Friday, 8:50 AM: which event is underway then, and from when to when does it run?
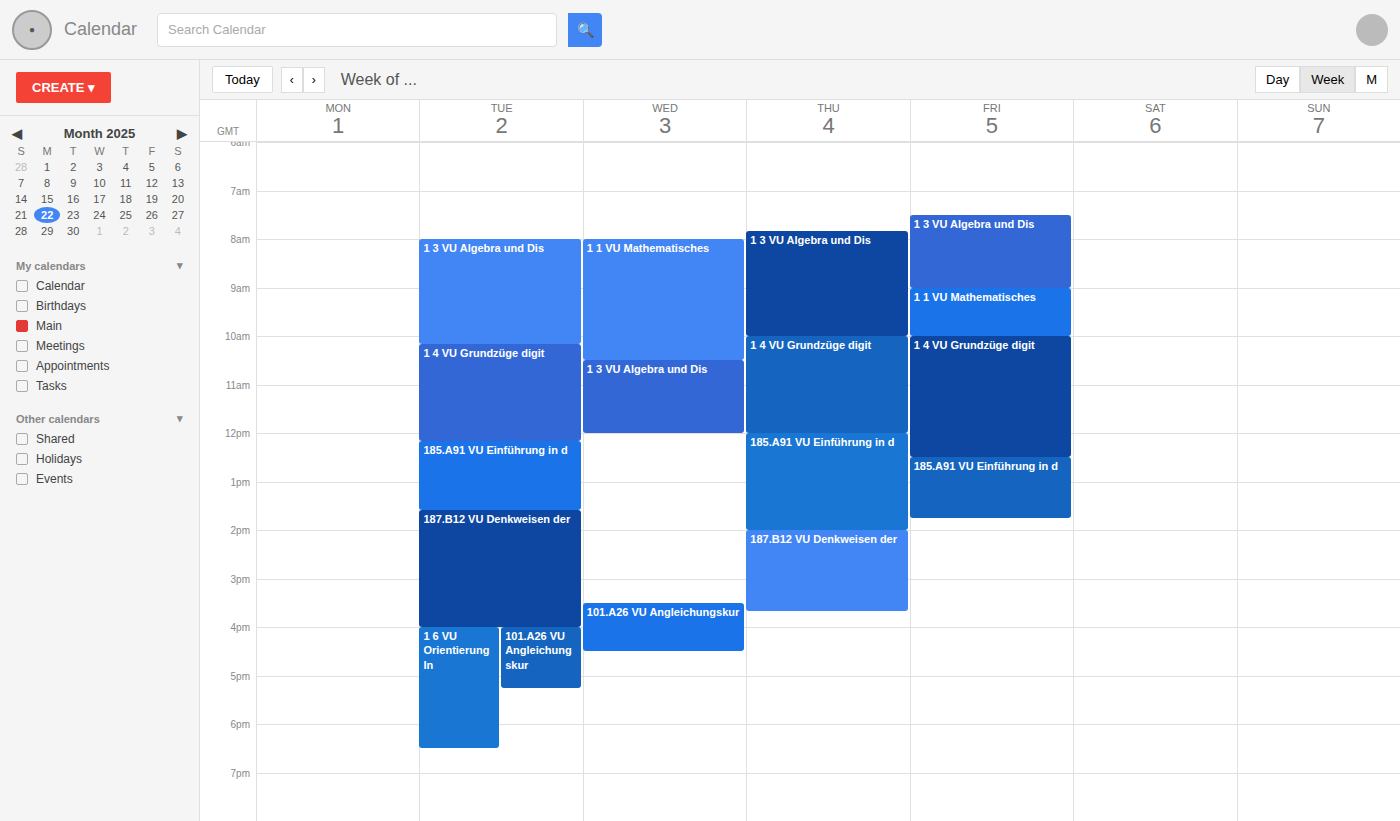
"1 3 VU Algebra und Dis", 7:30 AM to 9:00 AM